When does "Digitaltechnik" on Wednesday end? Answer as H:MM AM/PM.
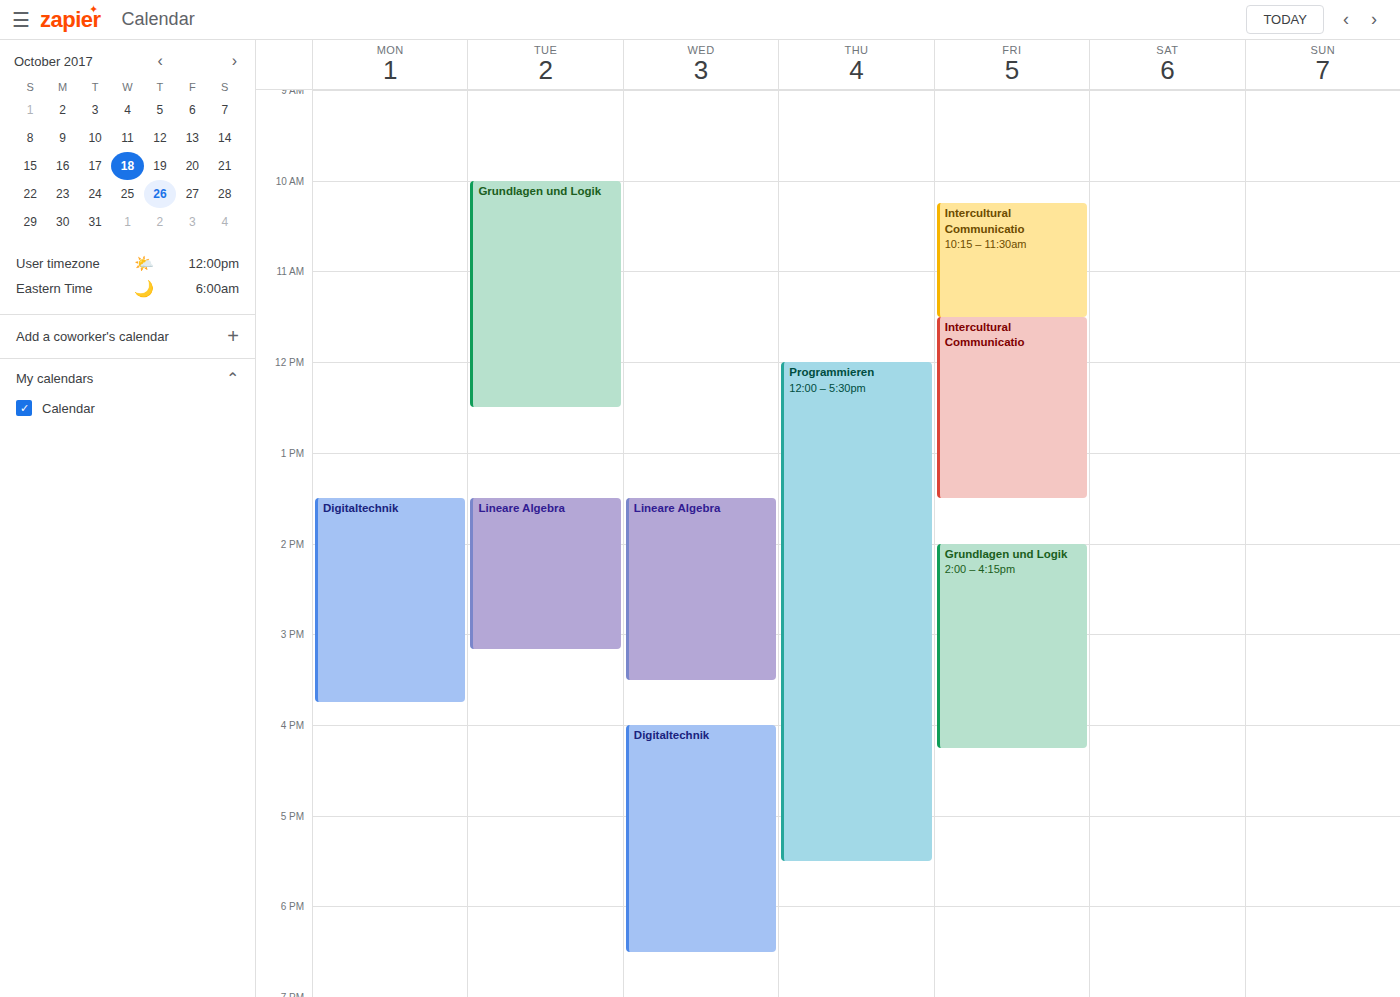
6:30 PM